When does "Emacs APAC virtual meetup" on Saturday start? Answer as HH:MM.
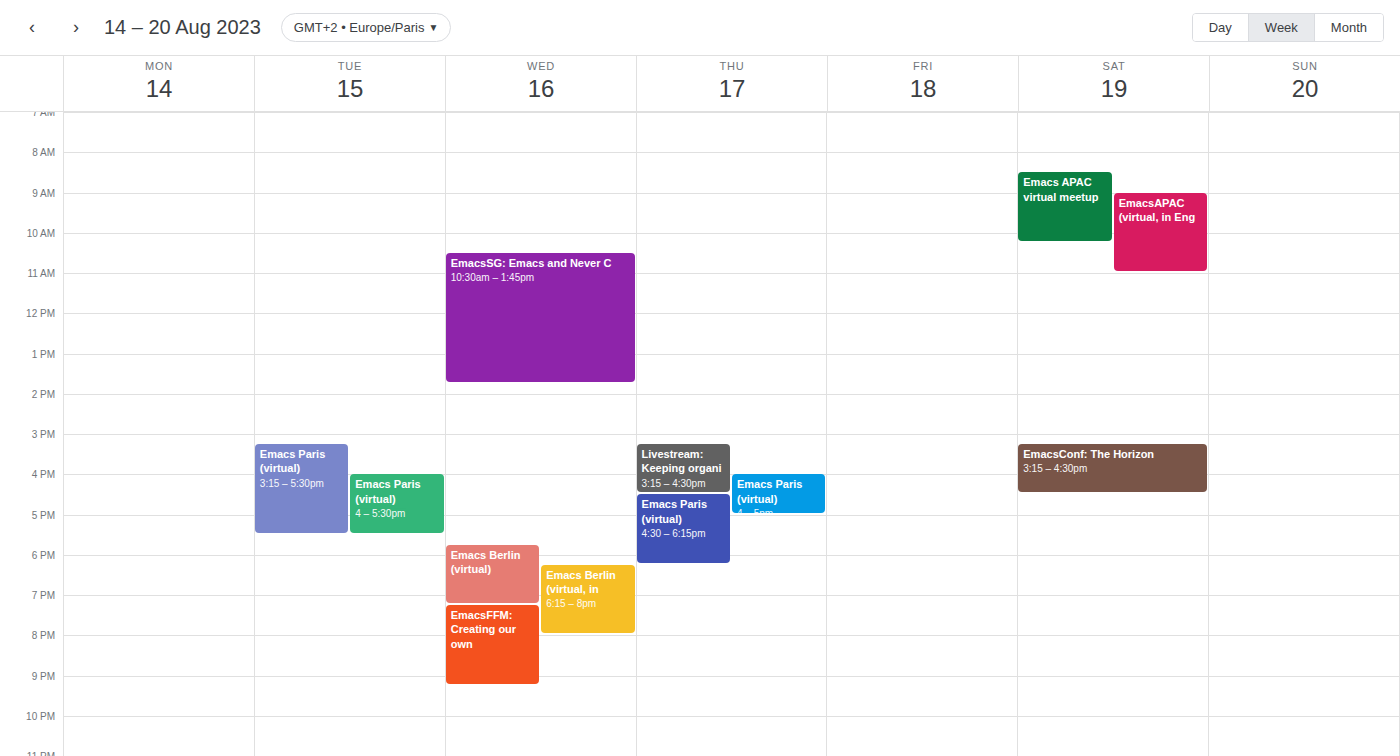
08:30